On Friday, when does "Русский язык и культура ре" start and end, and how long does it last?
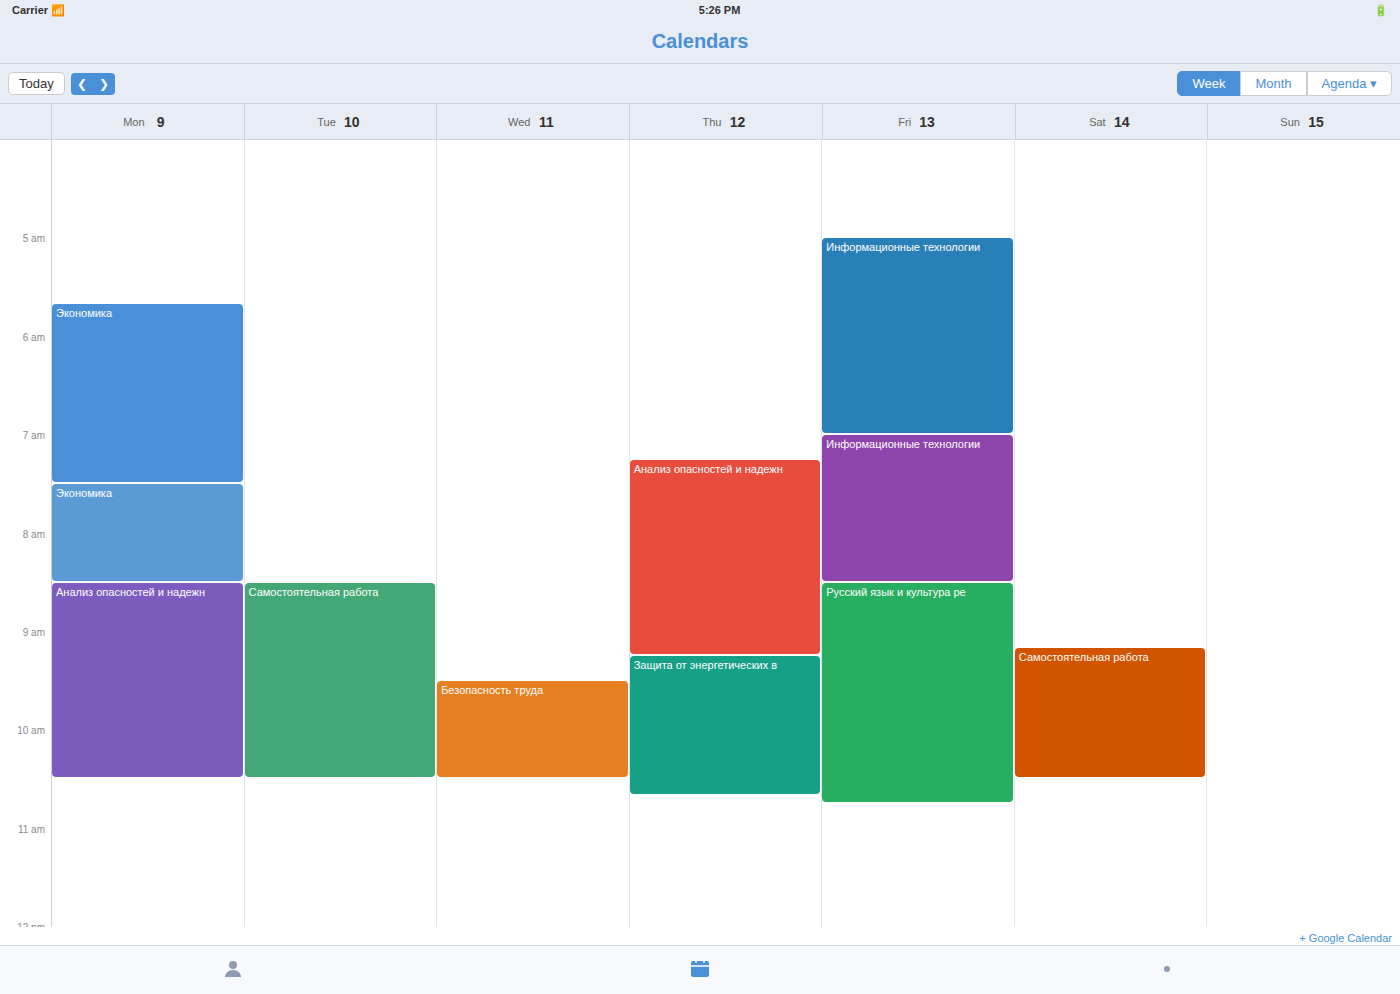
8:30 AM to 10:45 AM, 2 hours 15 minutes